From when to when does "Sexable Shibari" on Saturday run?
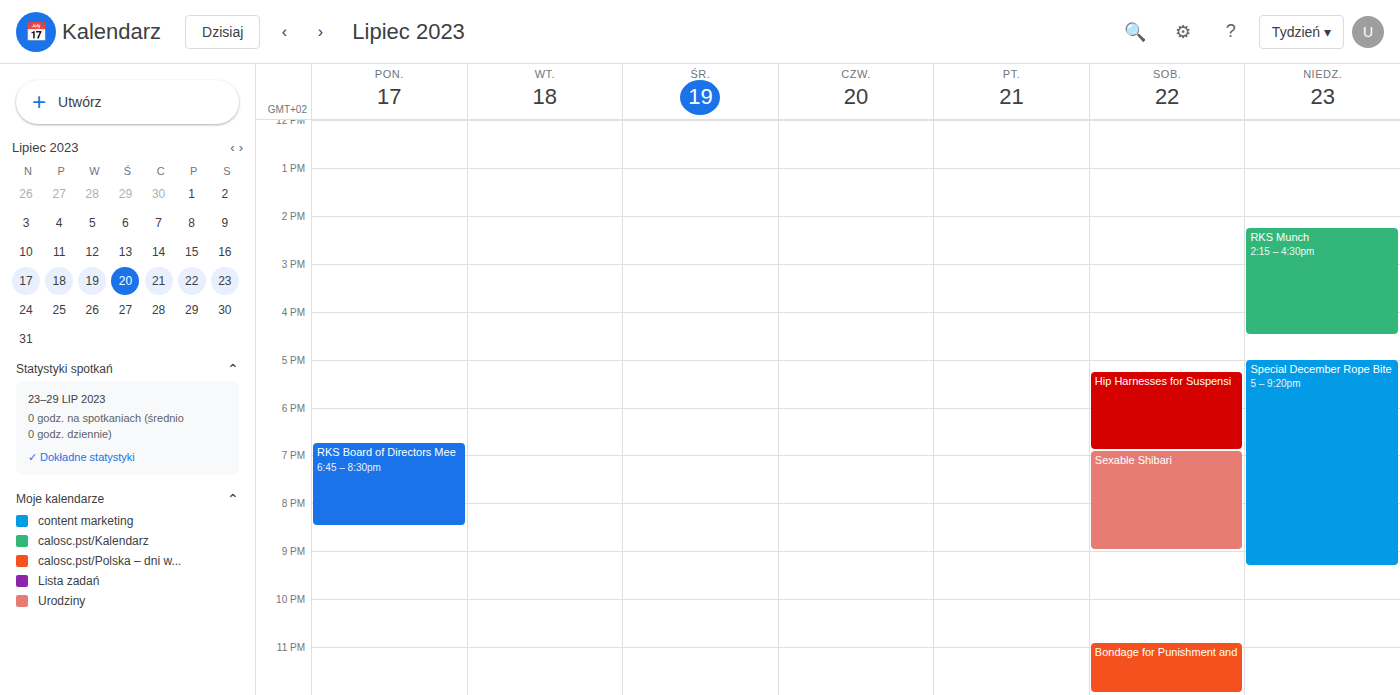
6:55 PM to 9:00 PM